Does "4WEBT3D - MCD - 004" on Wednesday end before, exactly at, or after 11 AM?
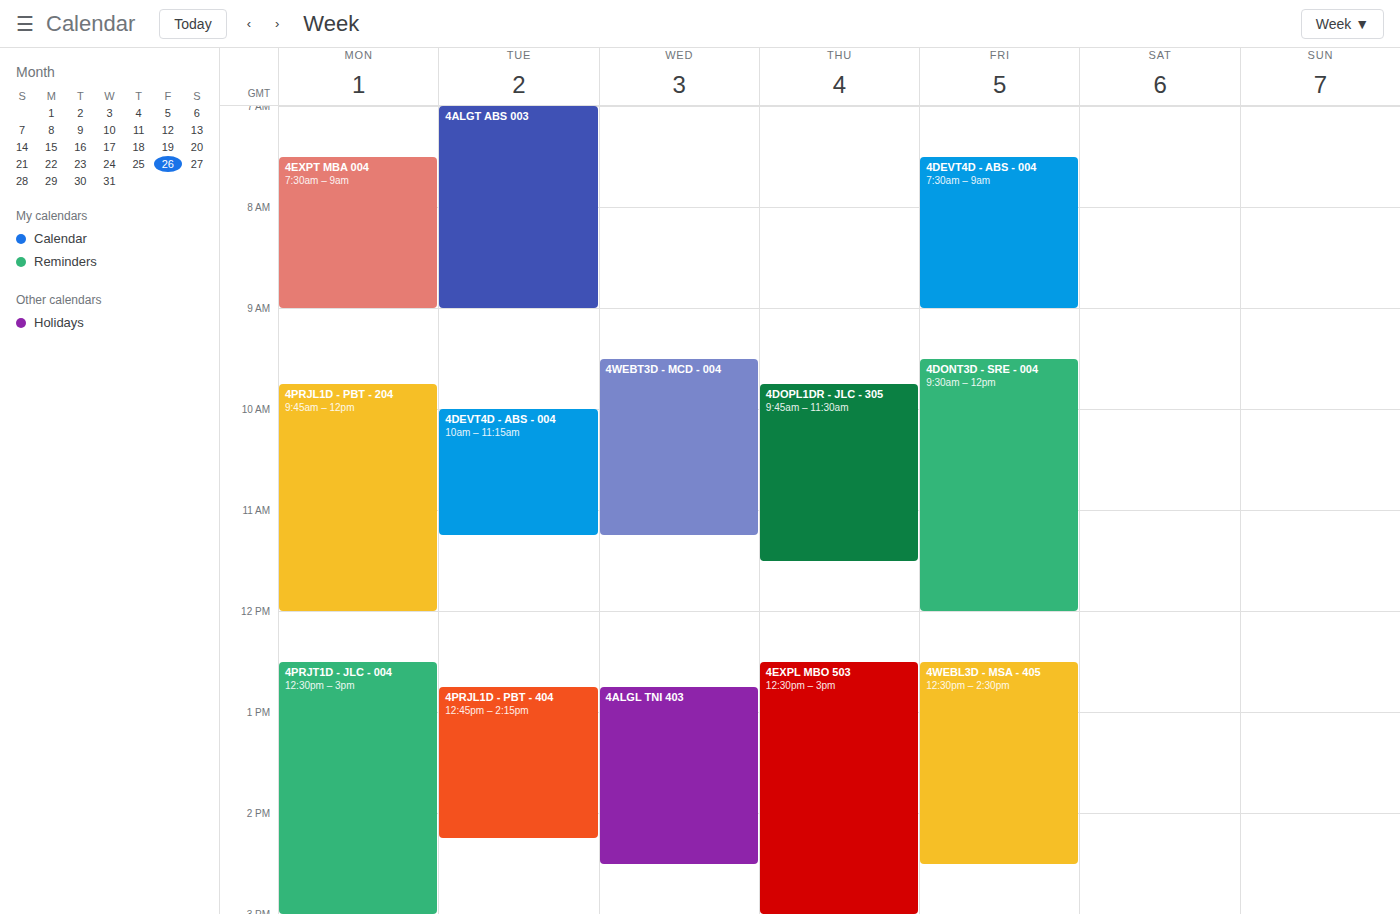
11:15 AM -- after 11 AM, 15 minutes below the 11 AM line.